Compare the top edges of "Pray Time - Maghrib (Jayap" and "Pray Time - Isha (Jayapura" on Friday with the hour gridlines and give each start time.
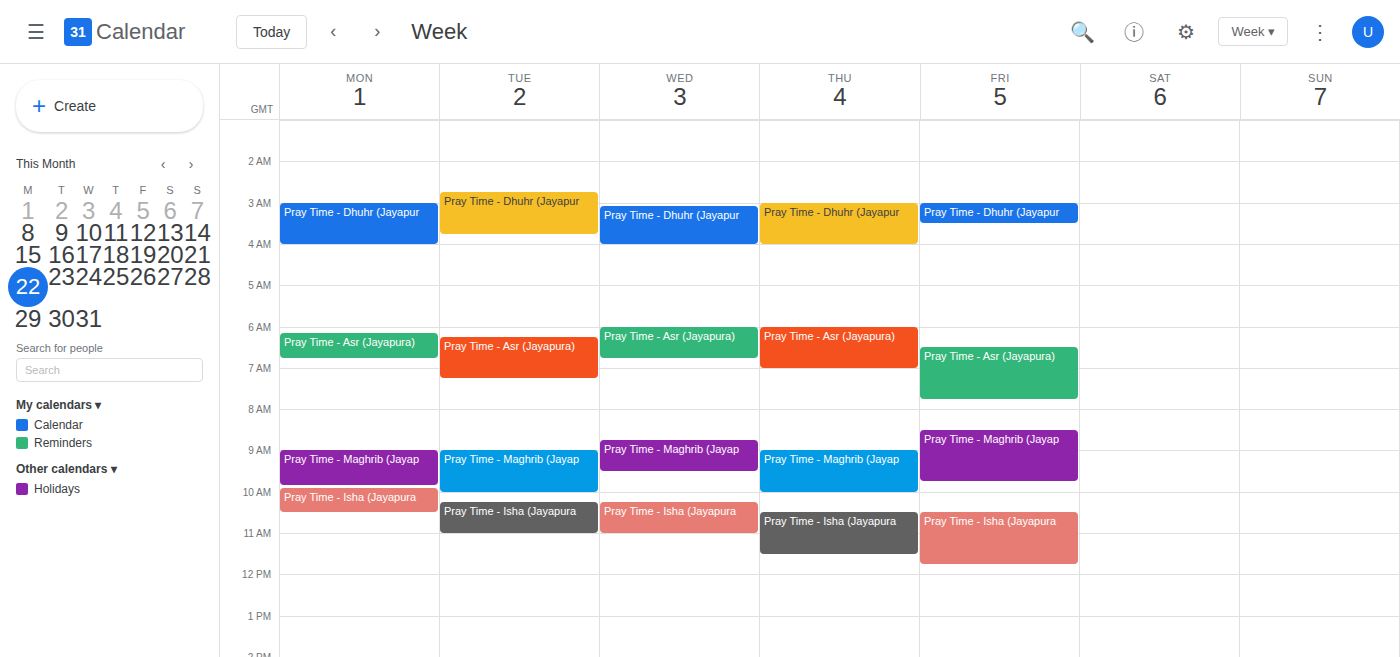
"Pray Time - Maghrib (Jayap": 8:30 AM, halfway between the 8 AM and 9 AM lines. "Pray Time - Isha (Jayapura": 10:30 AM, halfway between the 10 AM and 11 AM lines.